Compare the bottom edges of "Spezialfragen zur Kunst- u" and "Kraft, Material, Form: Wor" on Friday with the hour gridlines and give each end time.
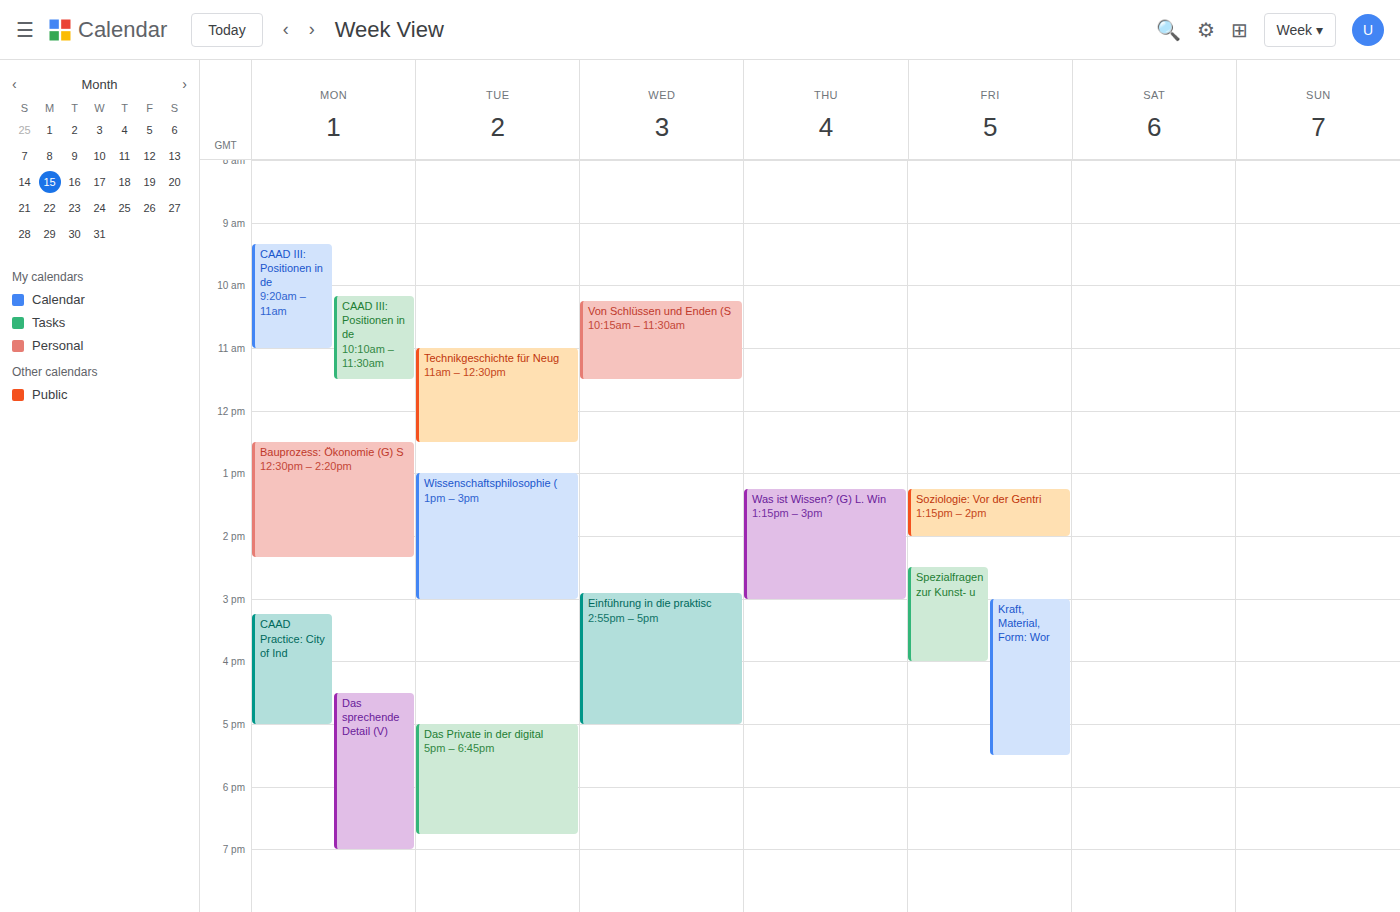
"Spezialfragen zur Kunst- u": 16:00, exactly on the 16:00 line. "Kraft, Material, Form: Wor": 17:30, halfway between the 17:00 and 18:00 lines.